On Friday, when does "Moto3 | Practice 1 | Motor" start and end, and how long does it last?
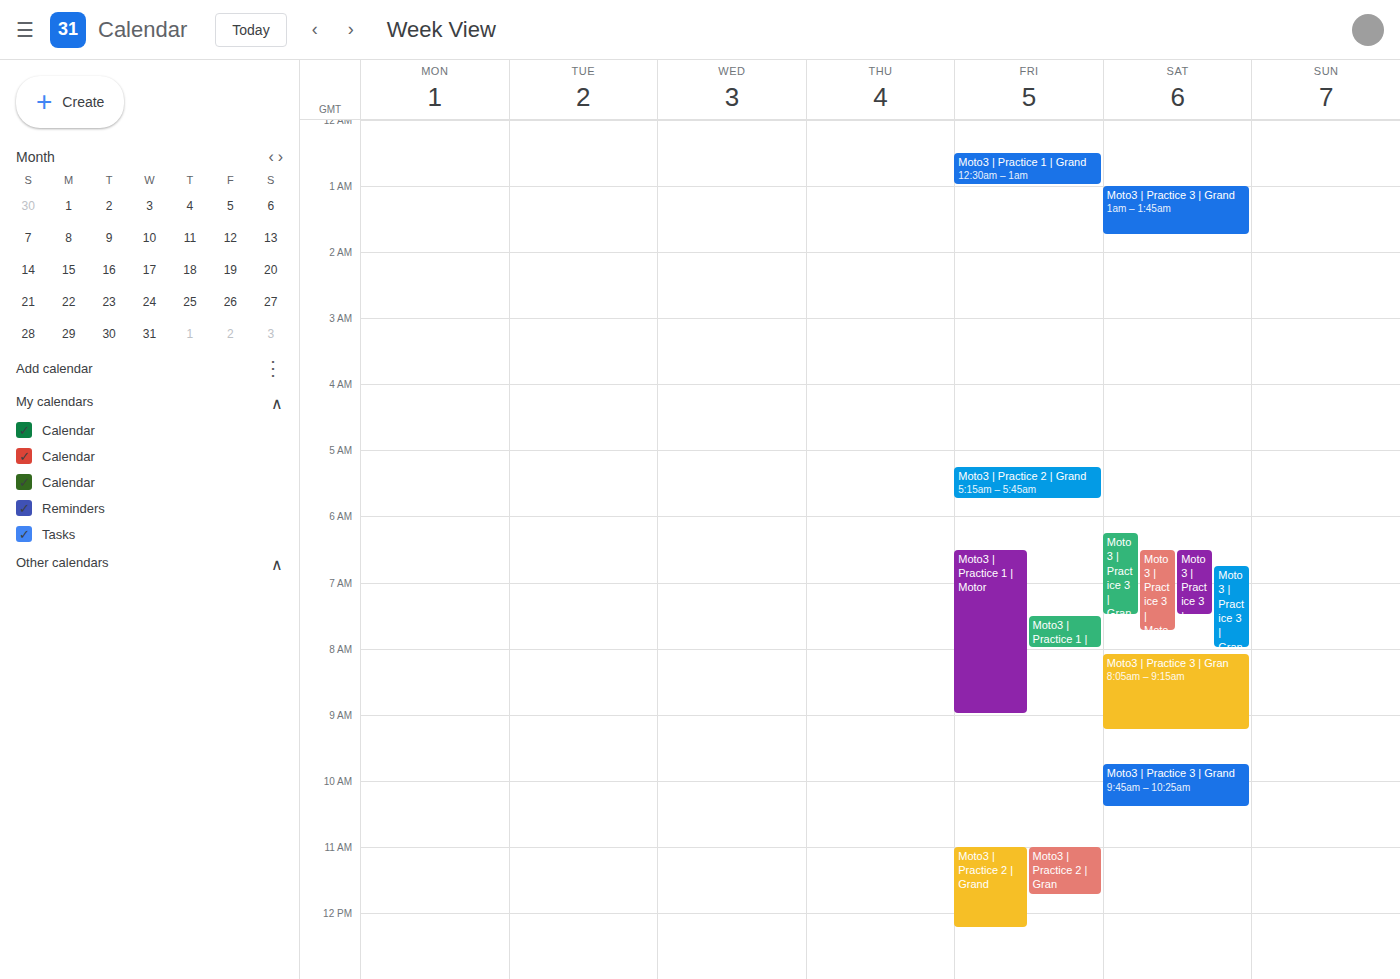
06:30 to 09:00, 2 hours 30 minutes